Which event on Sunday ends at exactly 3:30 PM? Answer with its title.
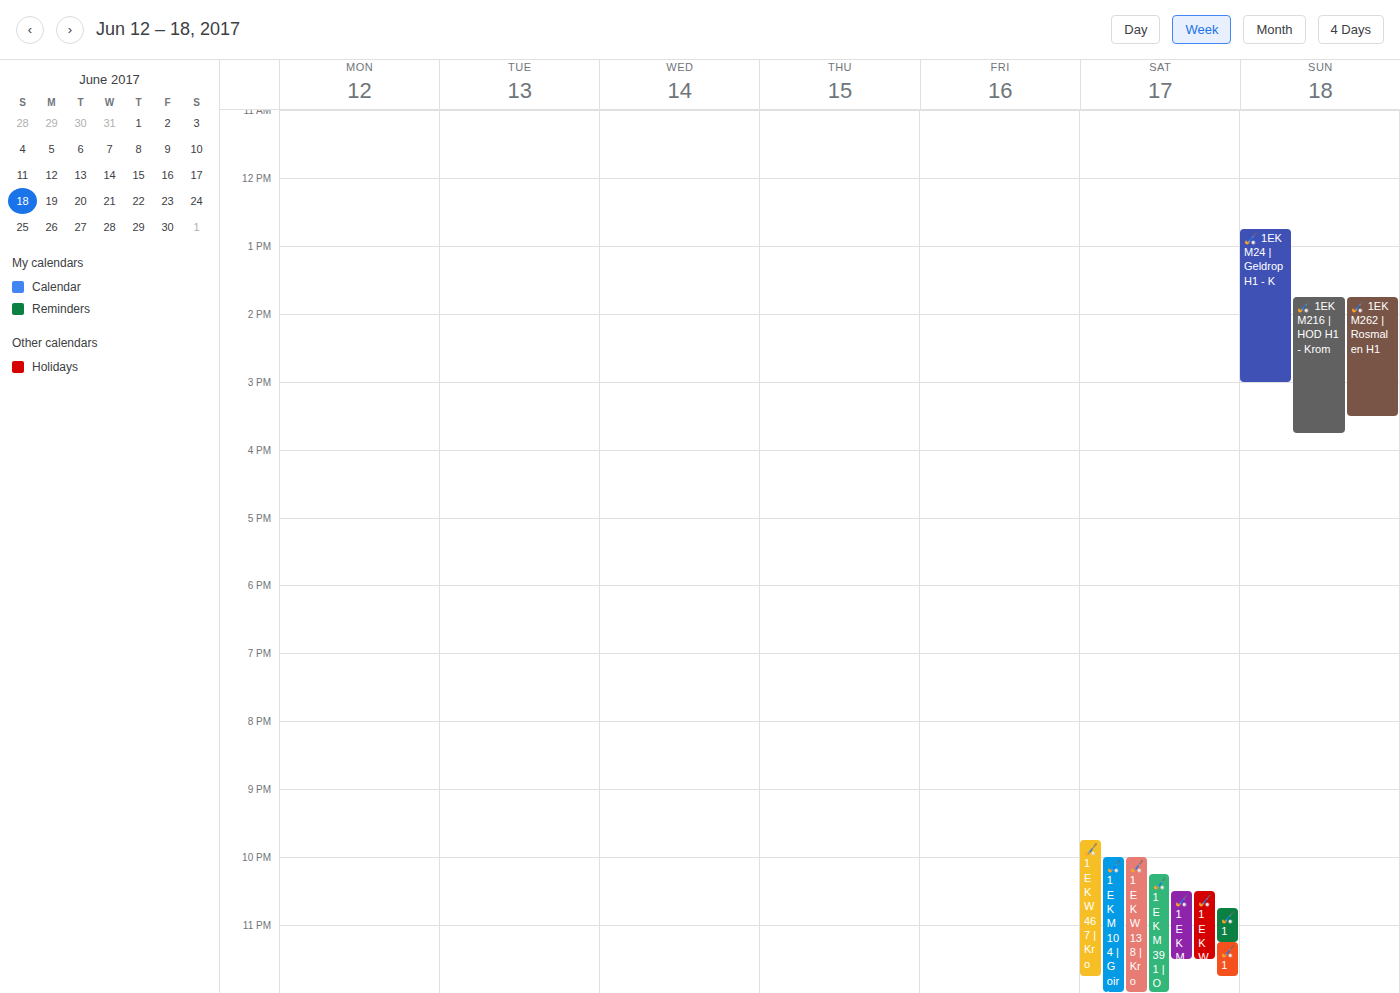
"🏑 1EK M262 | Rosmalen H1"